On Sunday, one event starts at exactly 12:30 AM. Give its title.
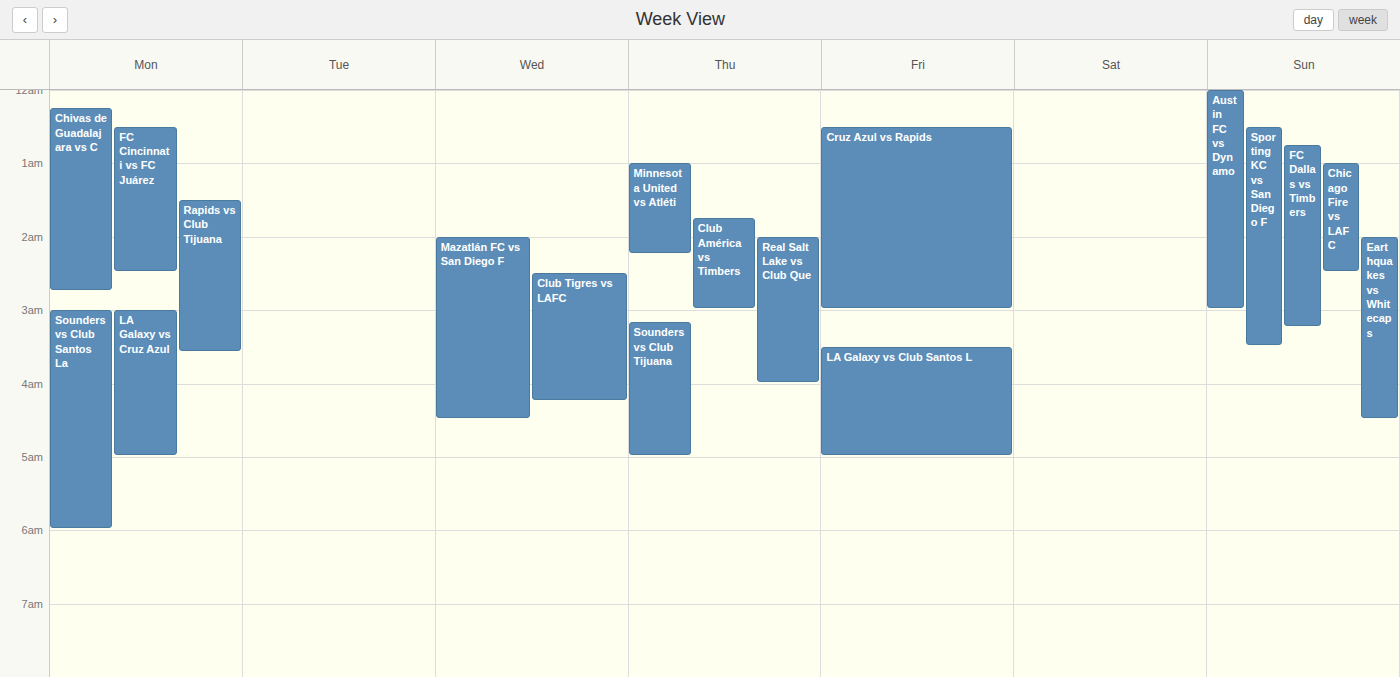
"Sporting KC vs San Diego F"